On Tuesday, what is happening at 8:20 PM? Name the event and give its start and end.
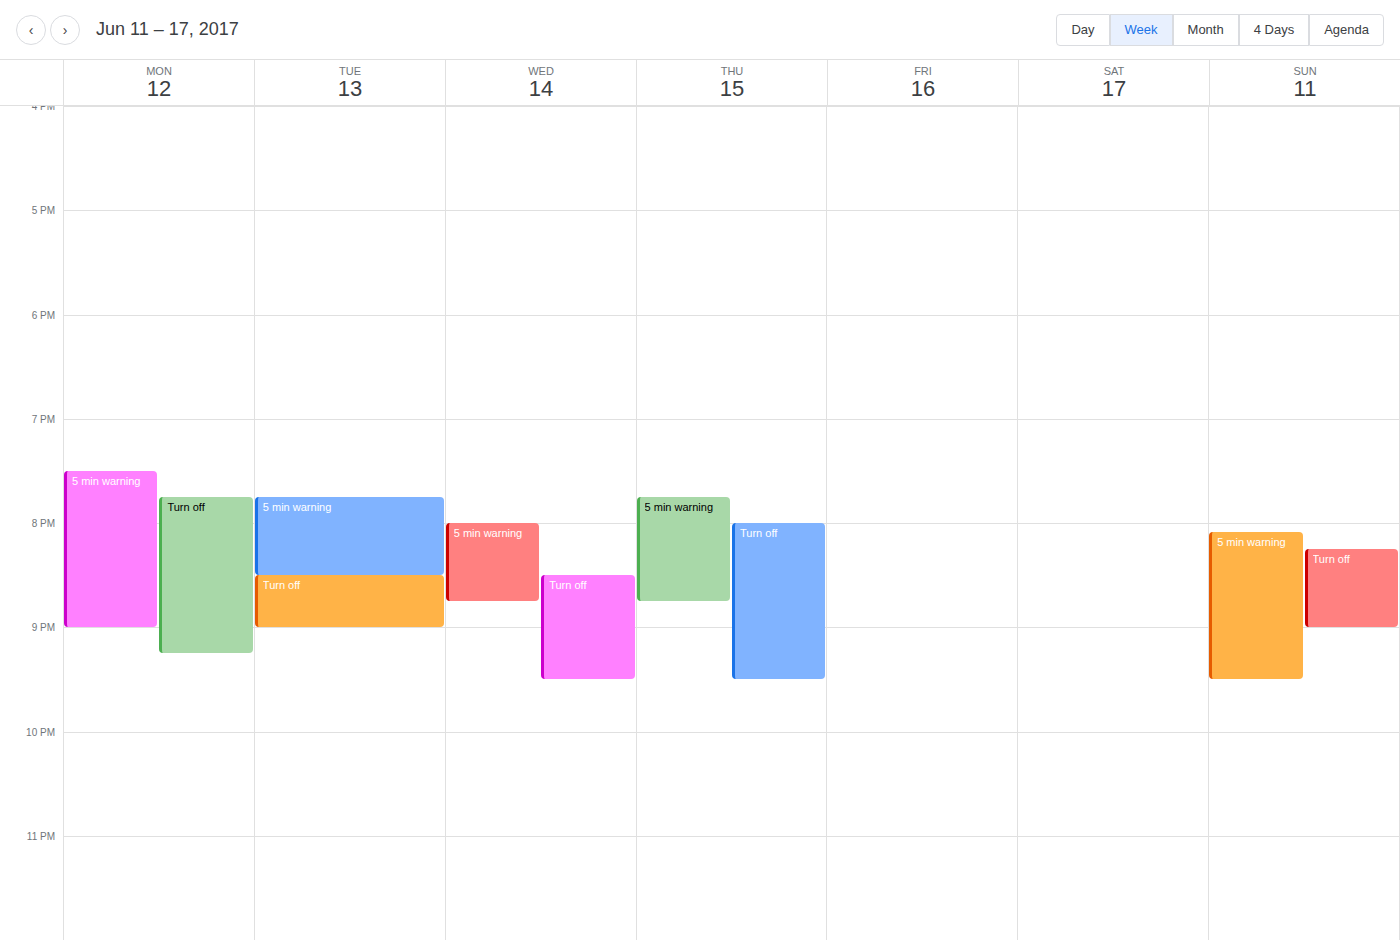
"5 min warning", 7:45 PM to 8:30 PM